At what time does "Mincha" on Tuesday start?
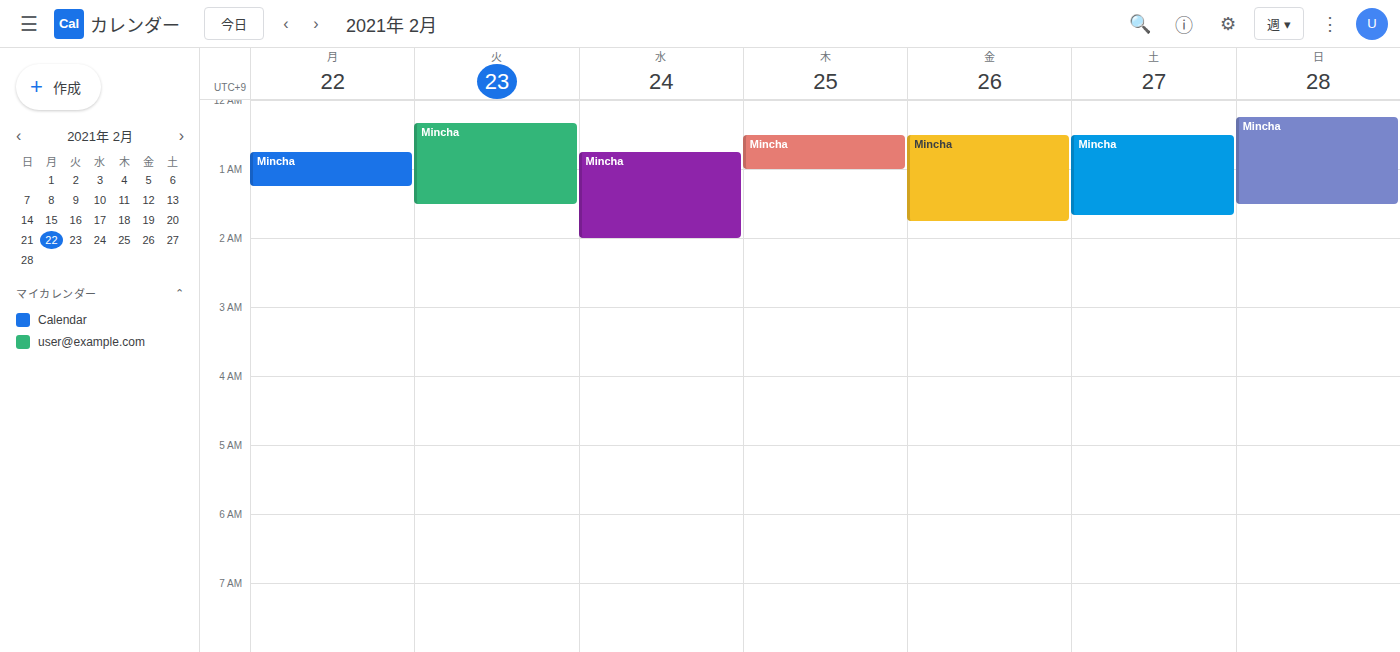
12:20 AM